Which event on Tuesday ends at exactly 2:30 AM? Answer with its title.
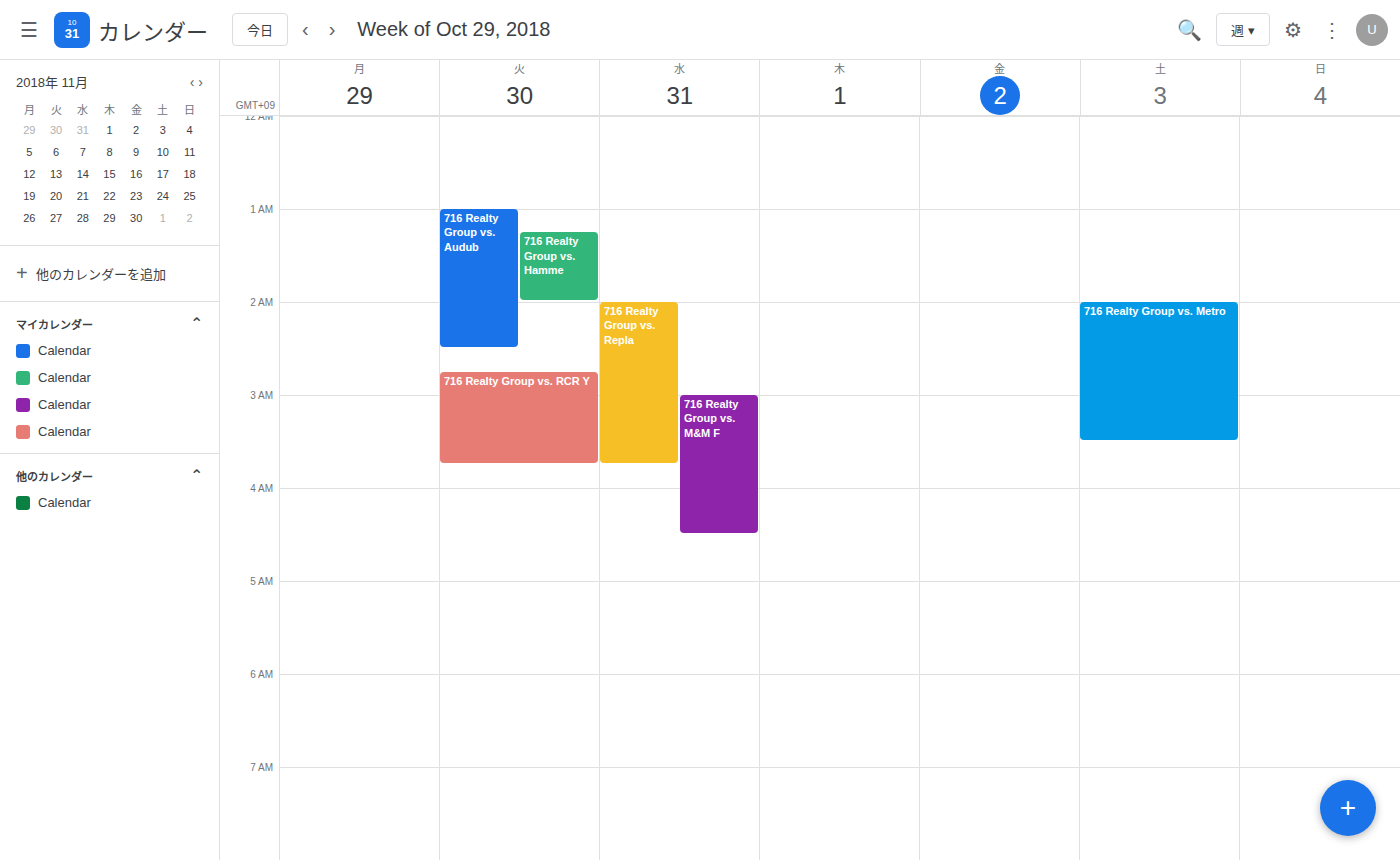
"716 Realty Group vs. Audub"